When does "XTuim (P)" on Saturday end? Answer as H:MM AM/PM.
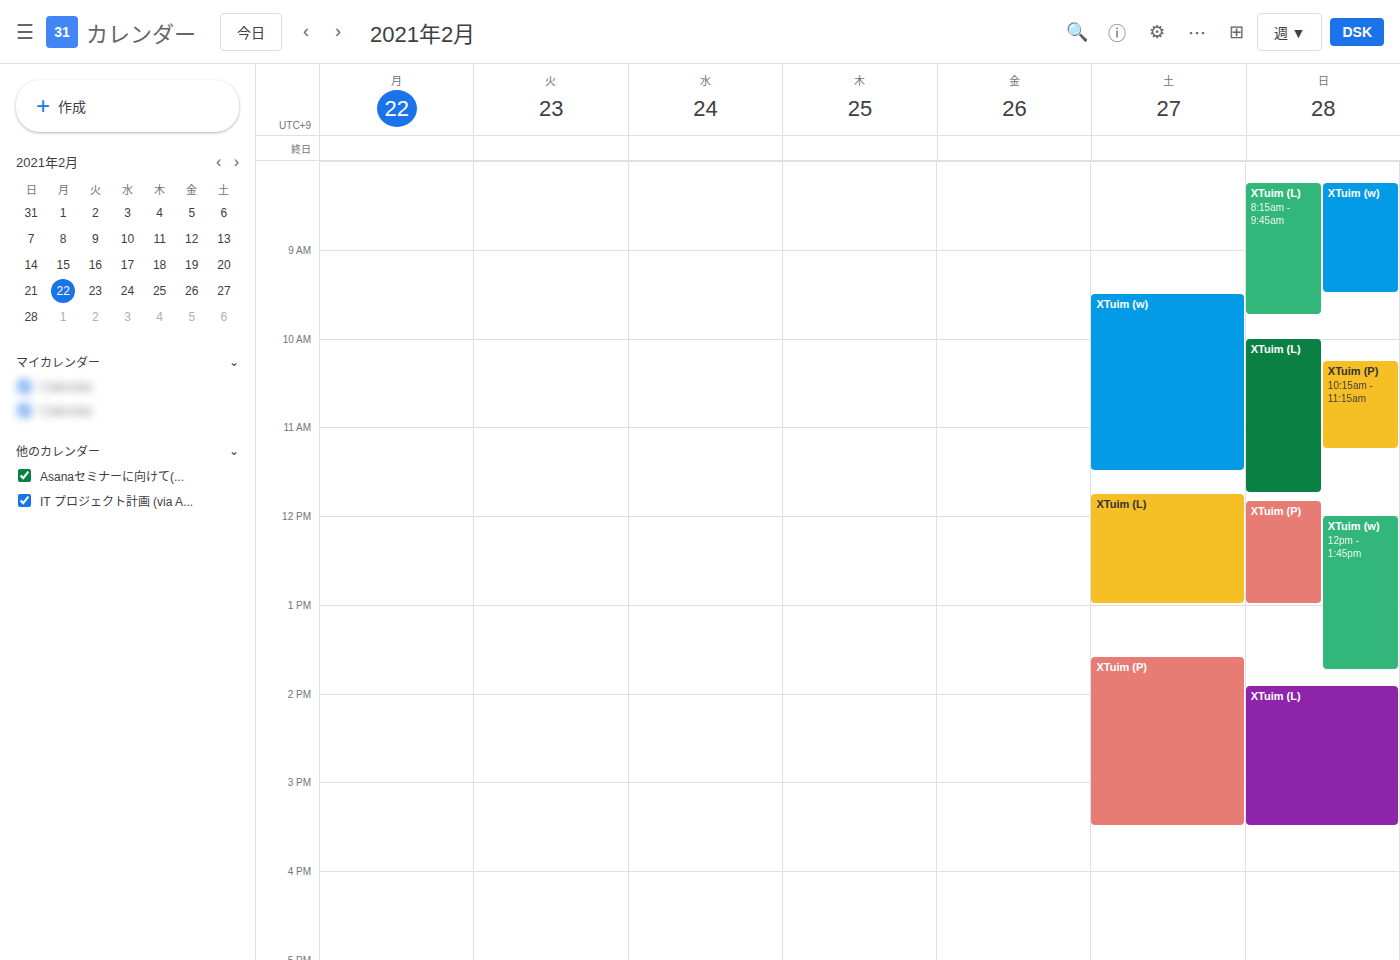
3:30 PM